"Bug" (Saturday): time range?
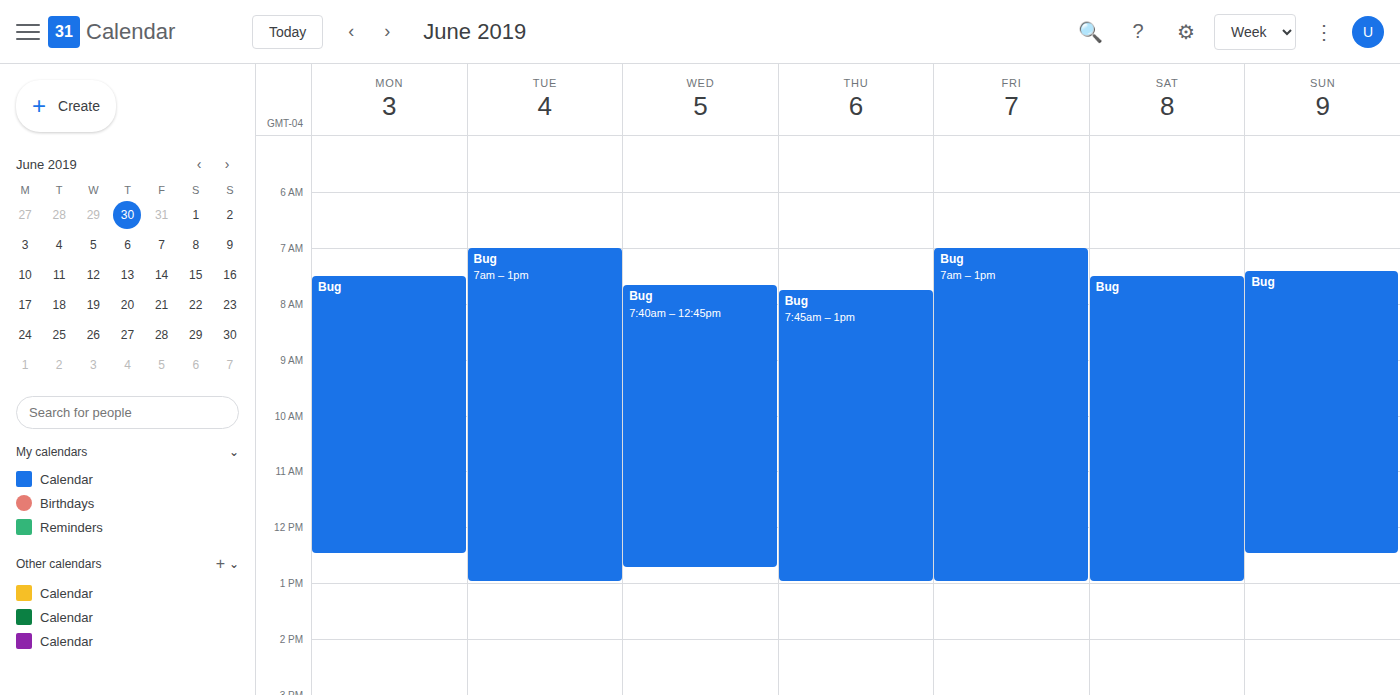
7:30 AM to 1:00 PM